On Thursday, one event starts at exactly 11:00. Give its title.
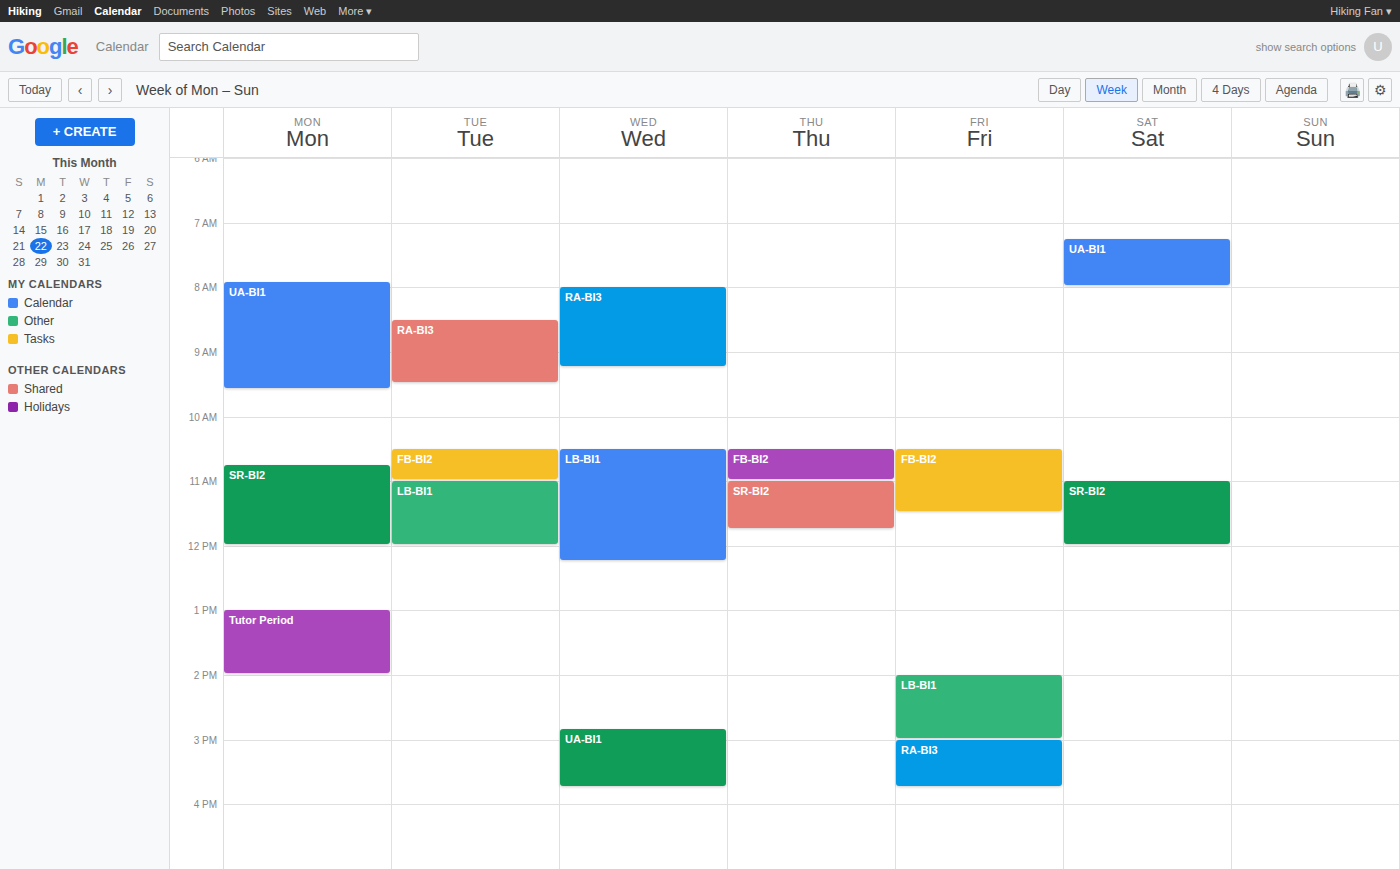
"SR-BI2"